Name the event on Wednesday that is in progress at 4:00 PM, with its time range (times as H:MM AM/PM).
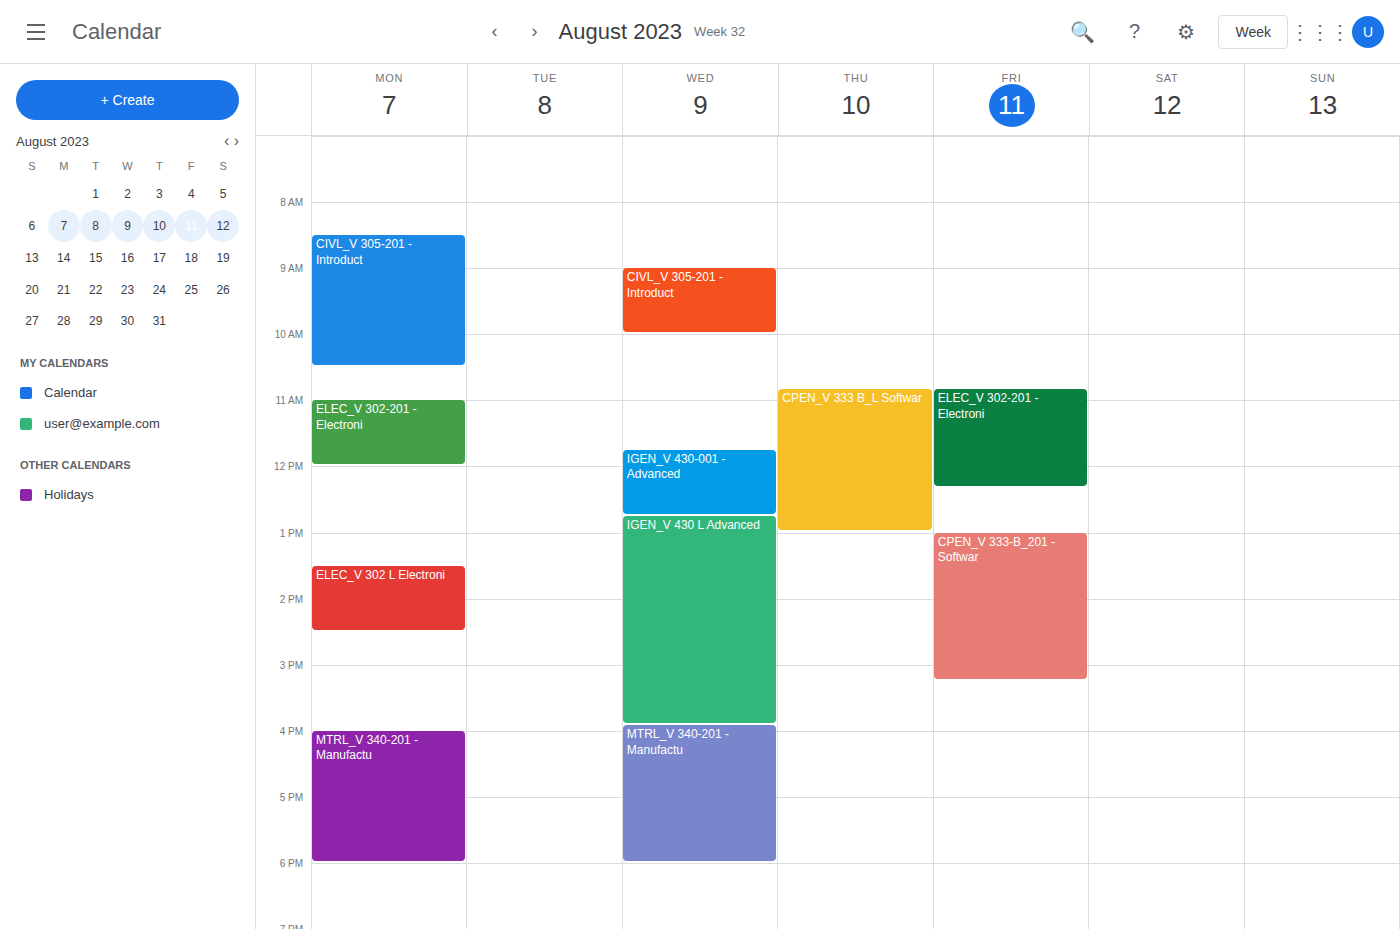
"MTRL_V 340-201 - Manufactu", 3:55 PM to 6:00 PM